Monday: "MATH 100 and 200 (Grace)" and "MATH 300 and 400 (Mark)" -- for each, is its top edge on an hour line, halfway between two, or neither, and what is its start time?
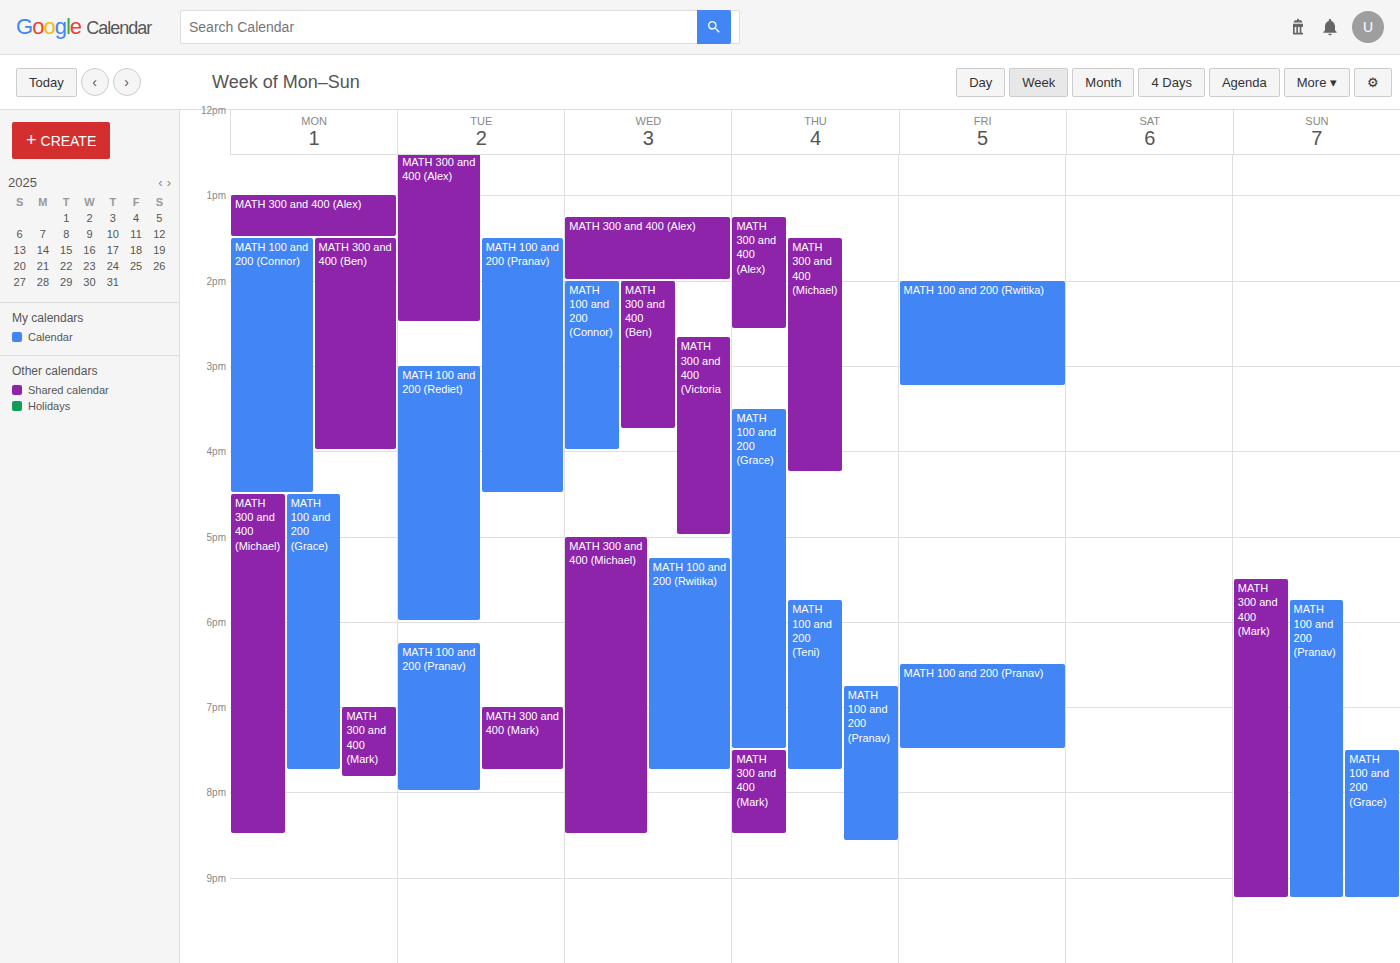
"MATH 100 and 200 (Grace)": 16:30, halfway between the 16:00 and 17:00 lines. "MATH 300 and 400 (Mark)": 19:00, exactly on the 19:00 line.